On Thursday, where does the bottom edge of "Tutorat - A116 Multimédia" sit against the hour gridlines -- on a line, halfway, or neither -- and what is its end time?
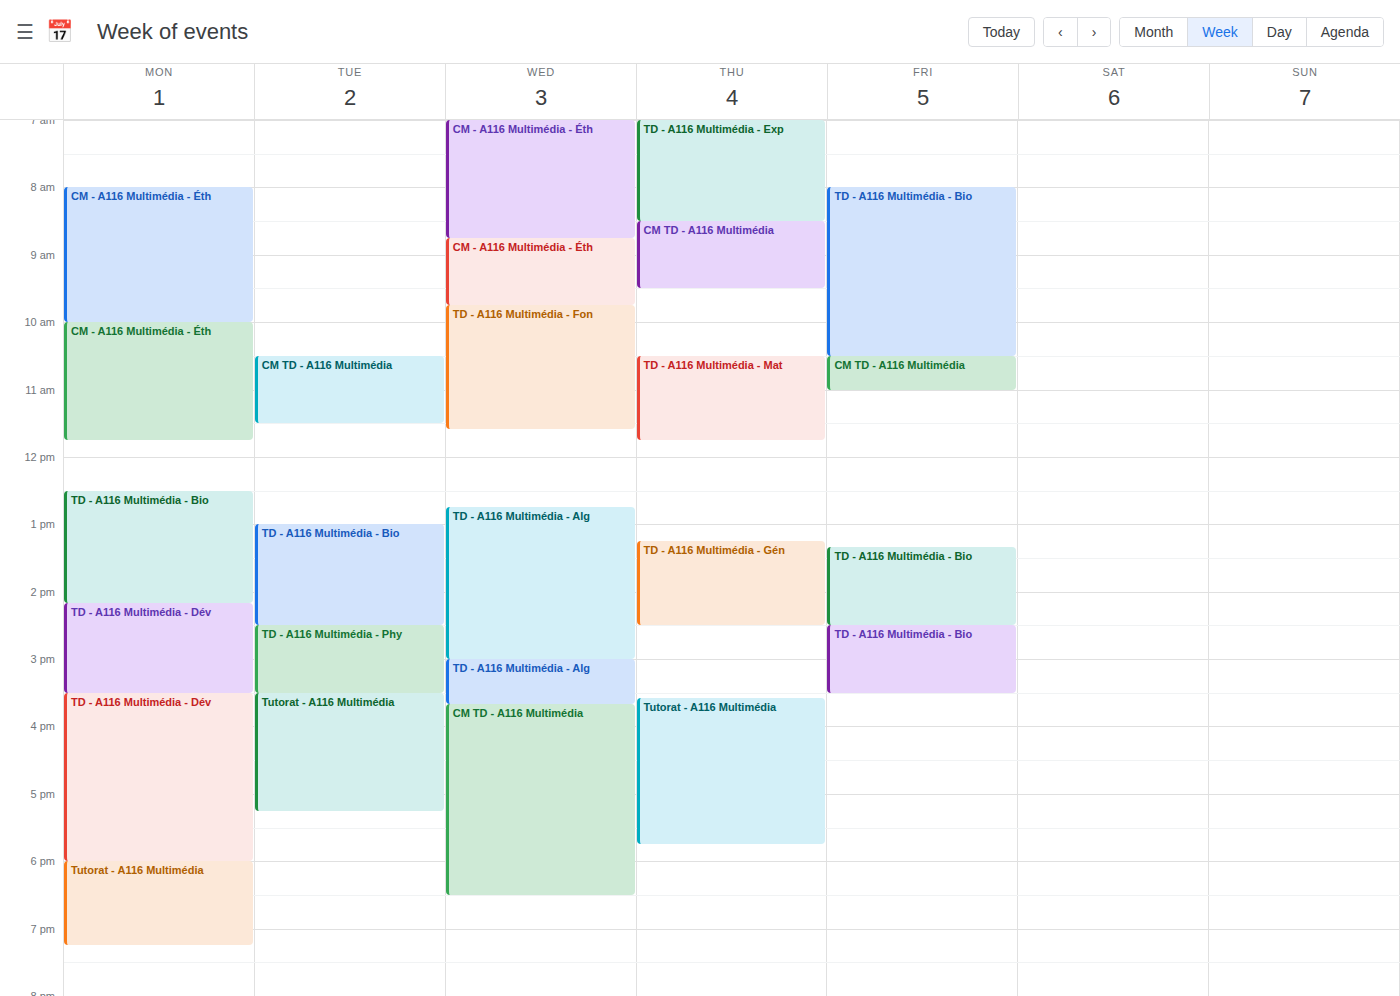
5:45 PM -- neither: three quarters of the way from the 5 PM line to the 6 PM line.